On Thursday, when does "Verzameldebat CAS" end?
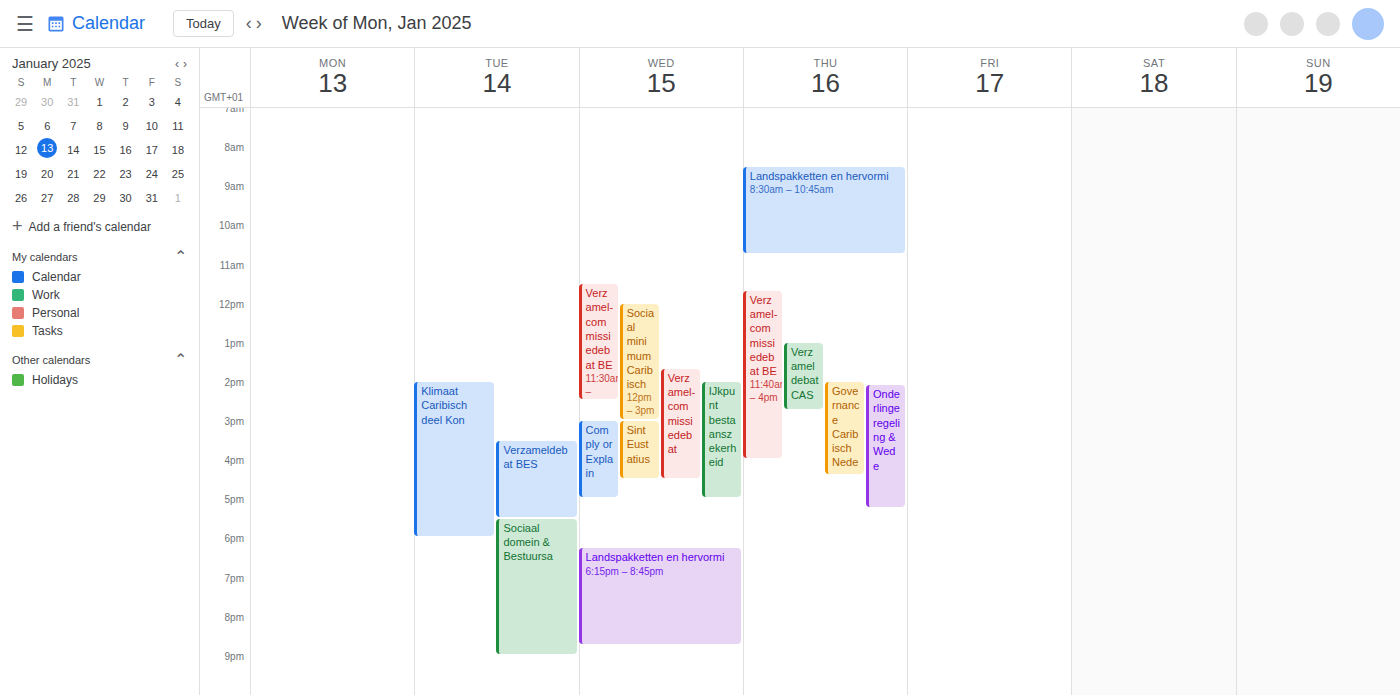
2:45 PM